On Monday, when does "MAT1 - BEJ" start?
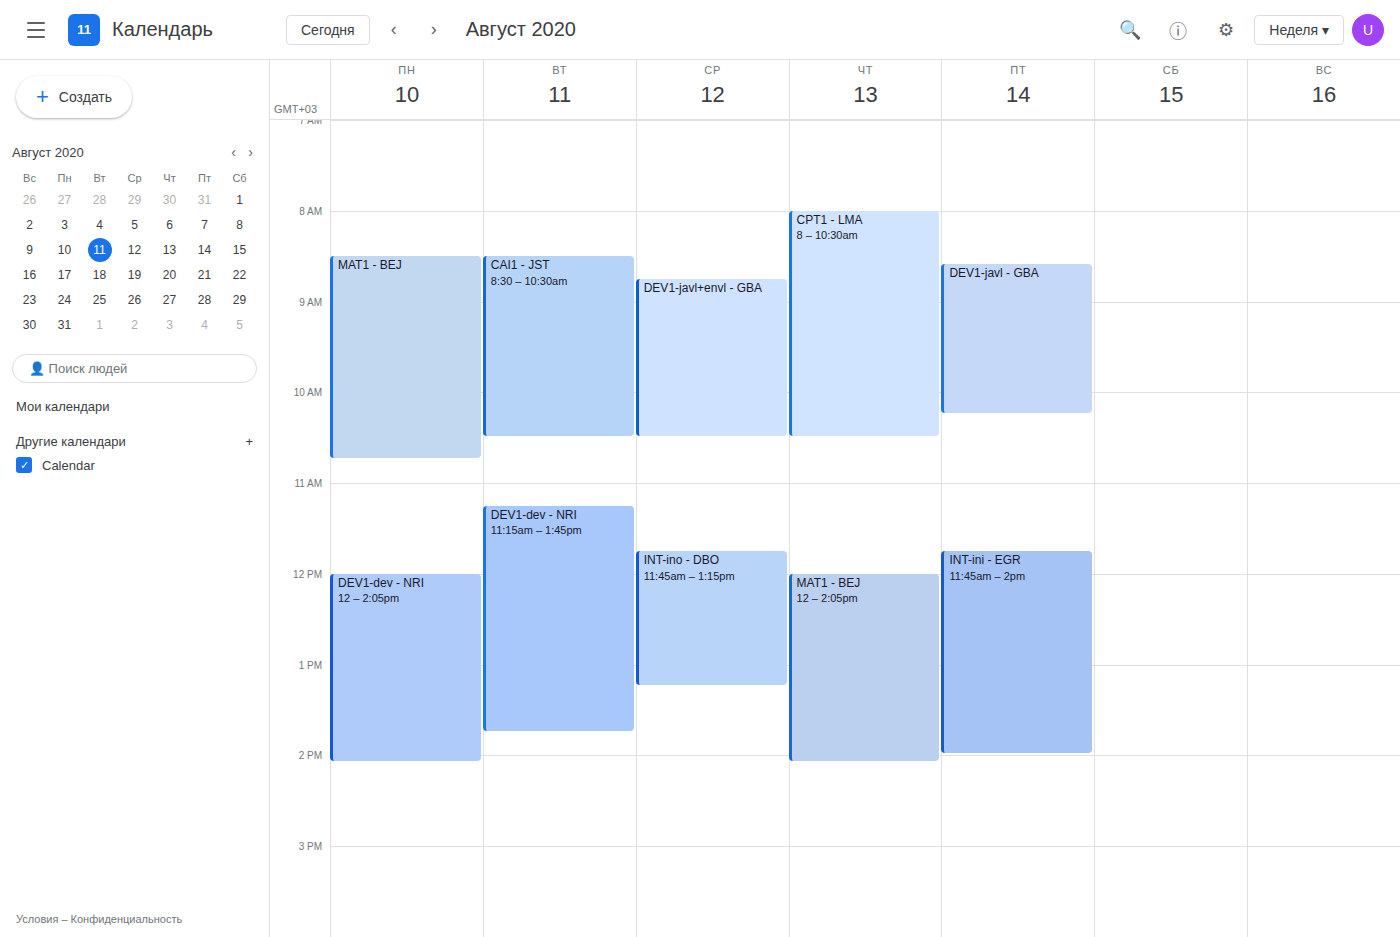
8:30 AM